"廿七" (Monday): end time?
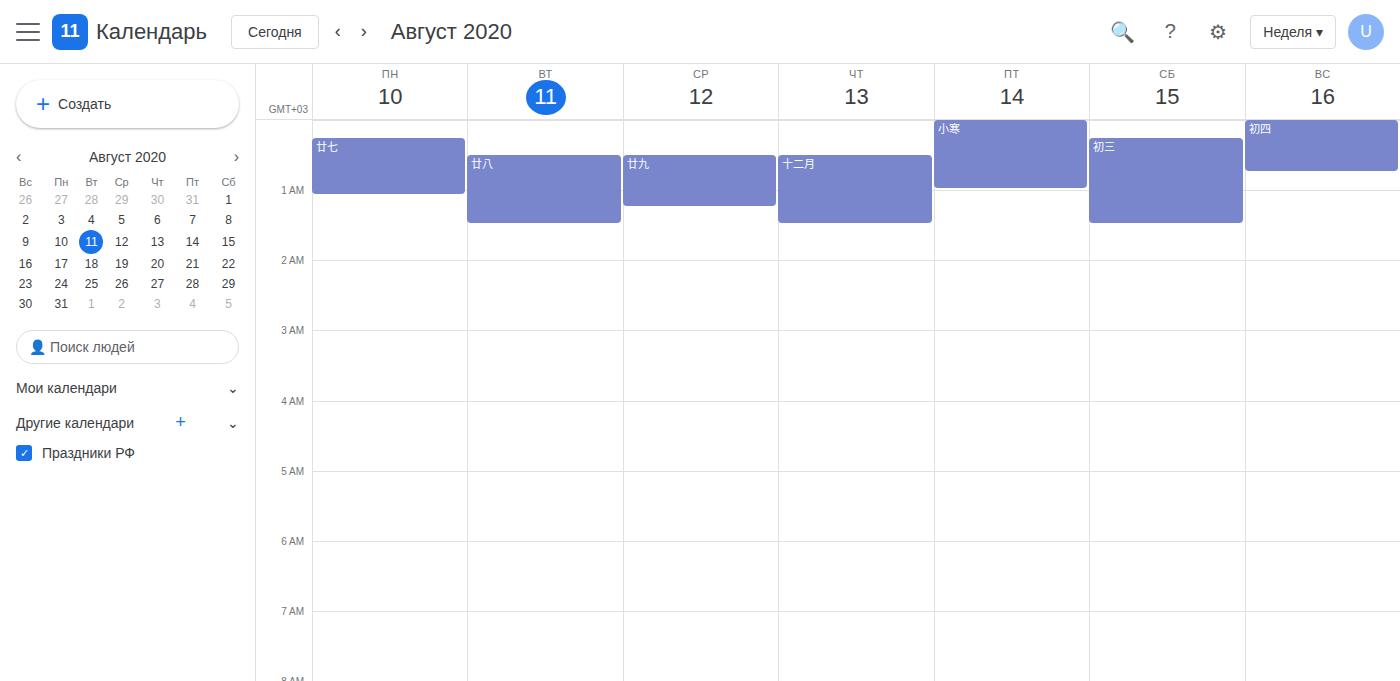
1:05 AM